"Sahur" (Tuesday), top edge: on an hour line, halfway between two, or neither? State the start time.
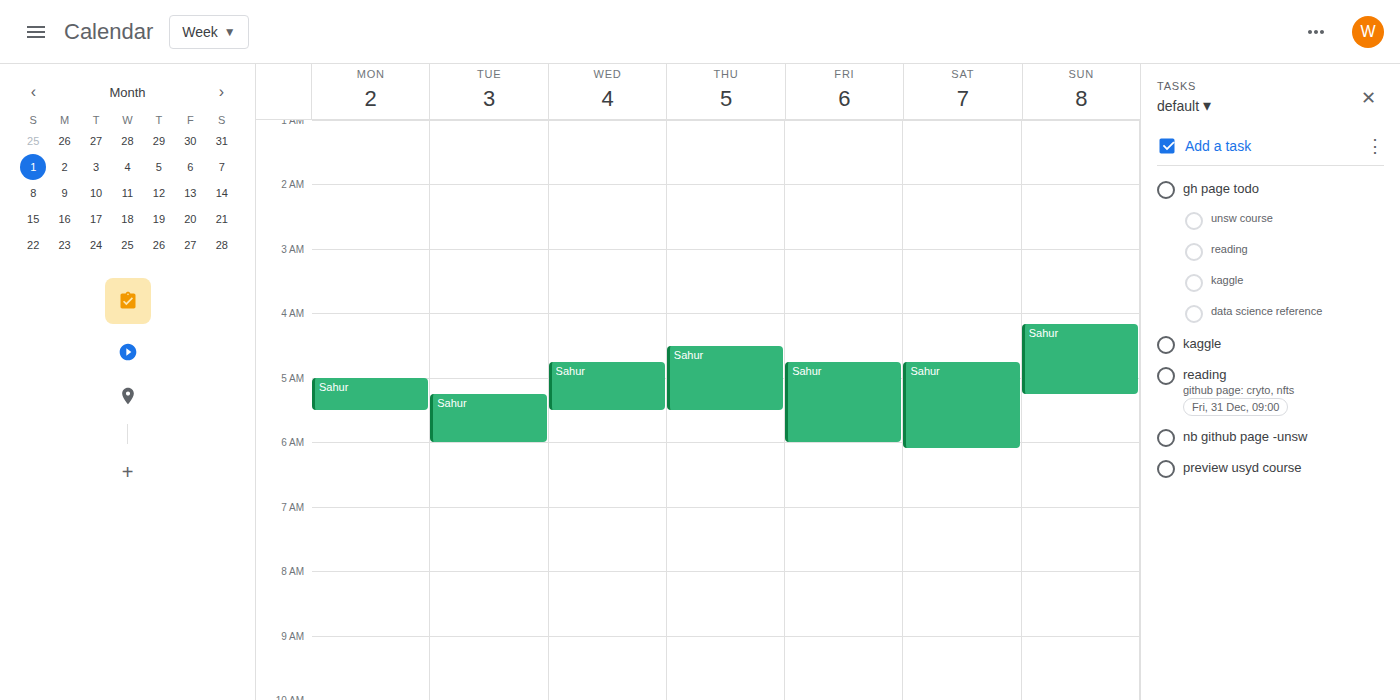
5:15 AM -- neither: a quarter of the way from the 5 AM line to the 6 AM line.